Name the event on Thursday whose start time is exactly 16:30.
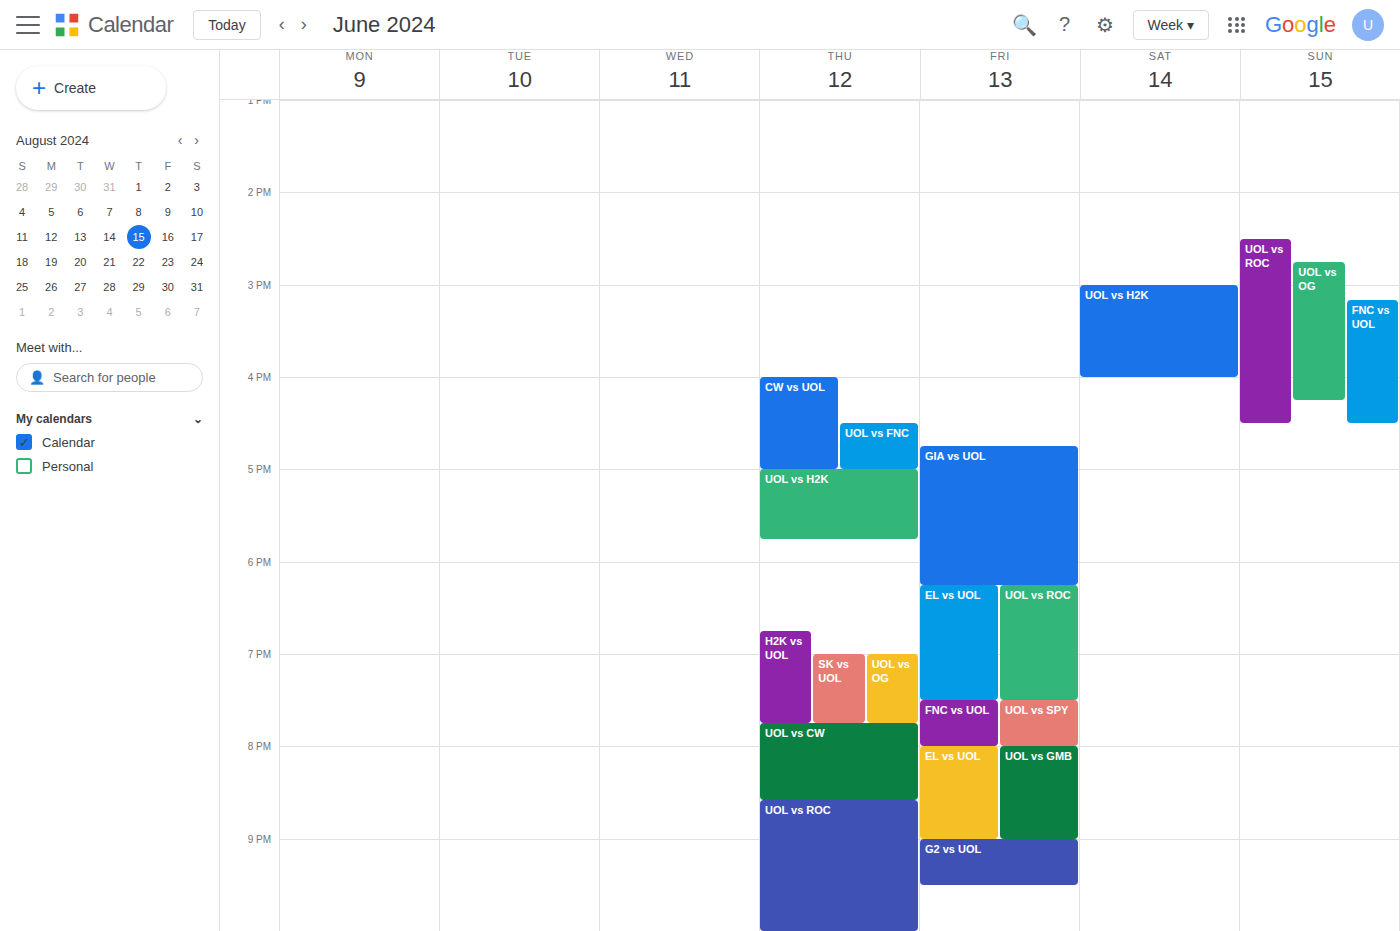
"UOL vs FNC"